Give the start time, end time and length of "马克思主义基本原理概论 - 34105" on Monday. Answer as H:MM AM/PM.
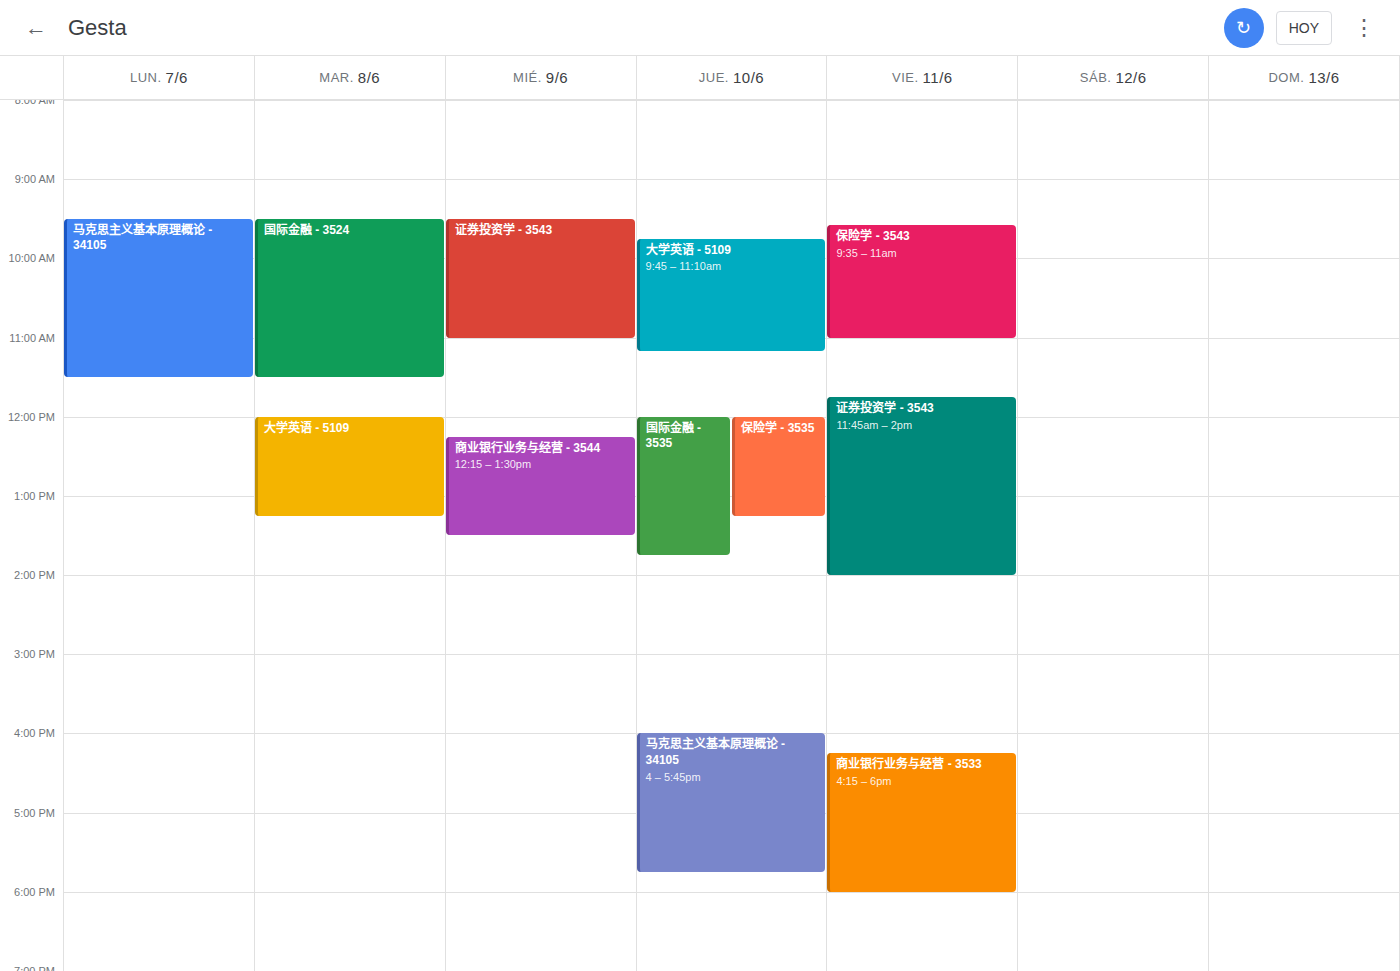
9:30 AM to 11:30 AM, 2 hours